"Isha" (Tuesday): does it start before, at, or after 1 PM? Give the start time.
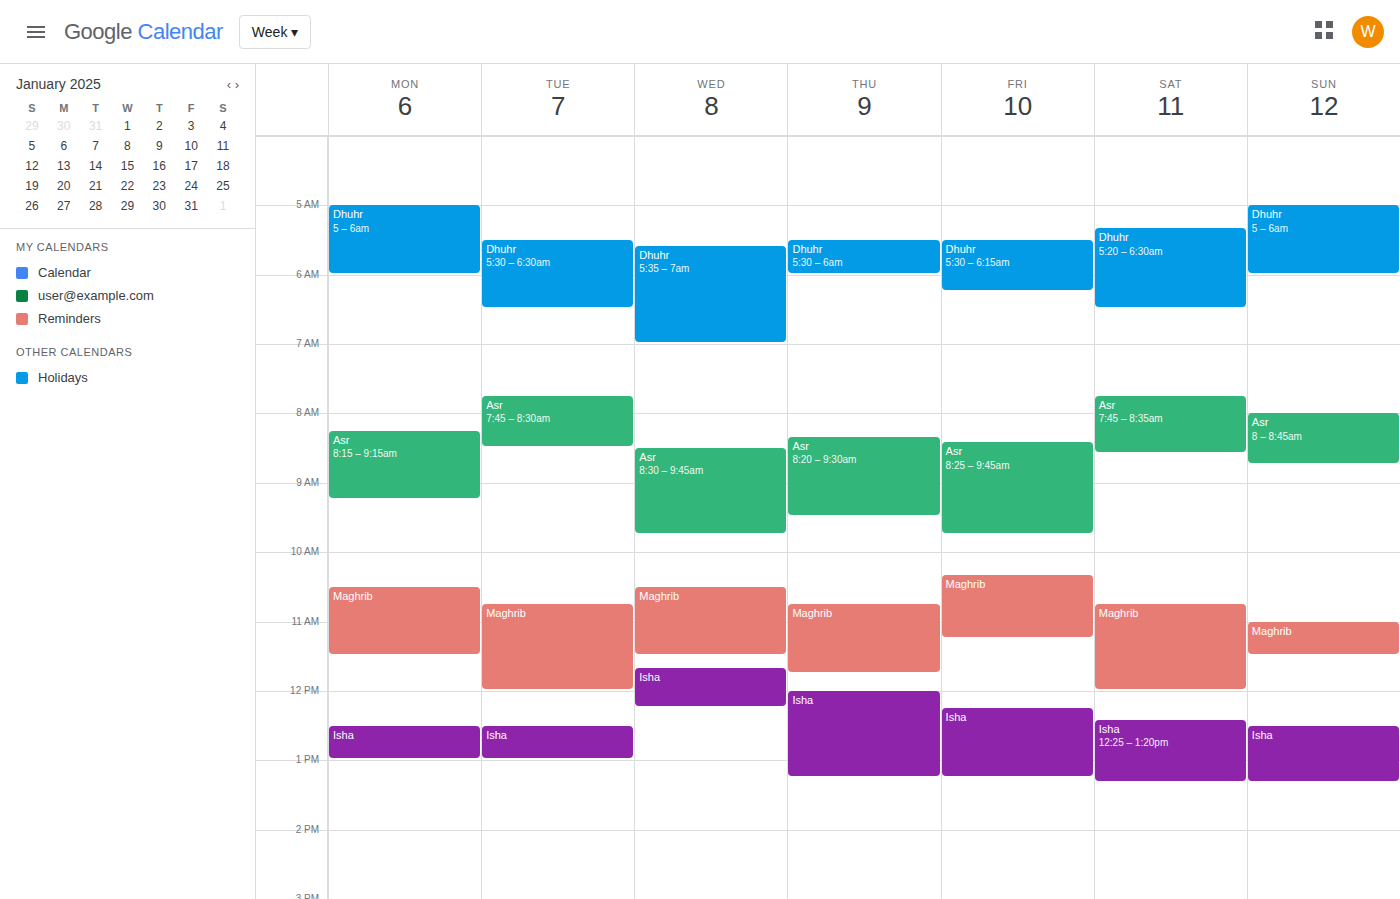
12:30 PM -- before 1 PM, 30 minutes above the 1 PM line.